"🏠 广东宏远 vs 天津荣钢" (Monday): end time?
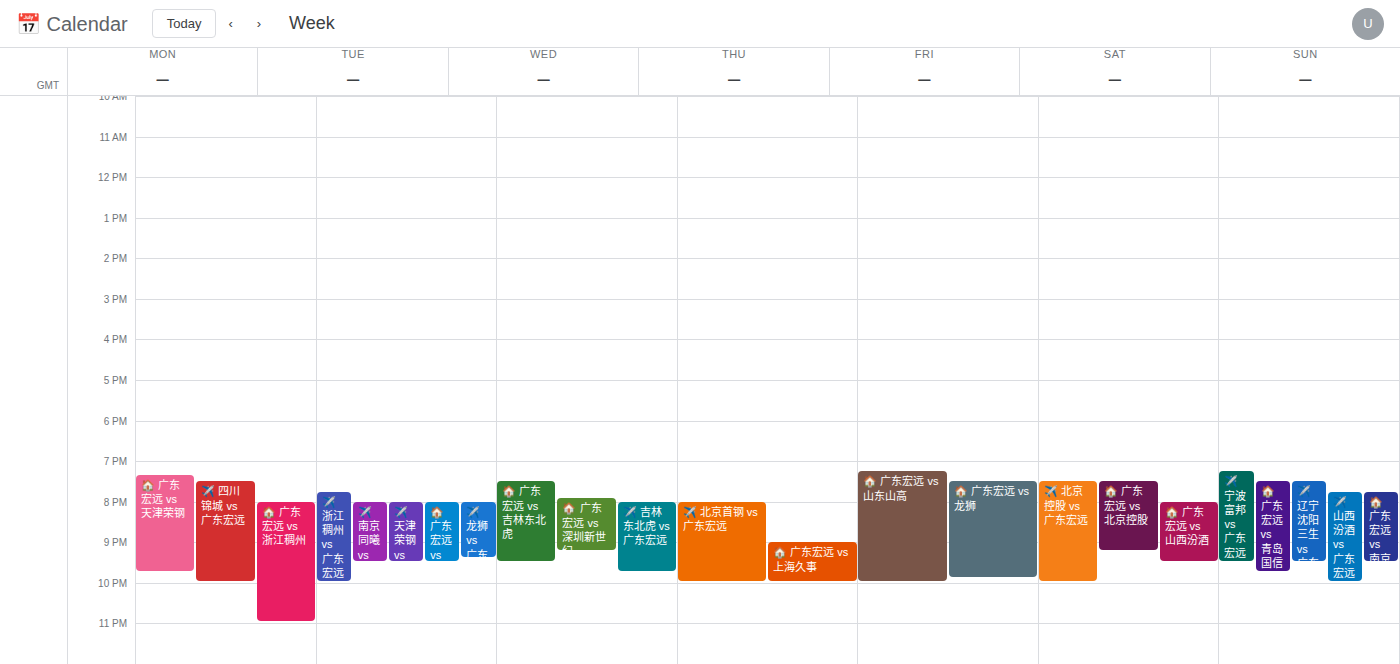
9:45 PM